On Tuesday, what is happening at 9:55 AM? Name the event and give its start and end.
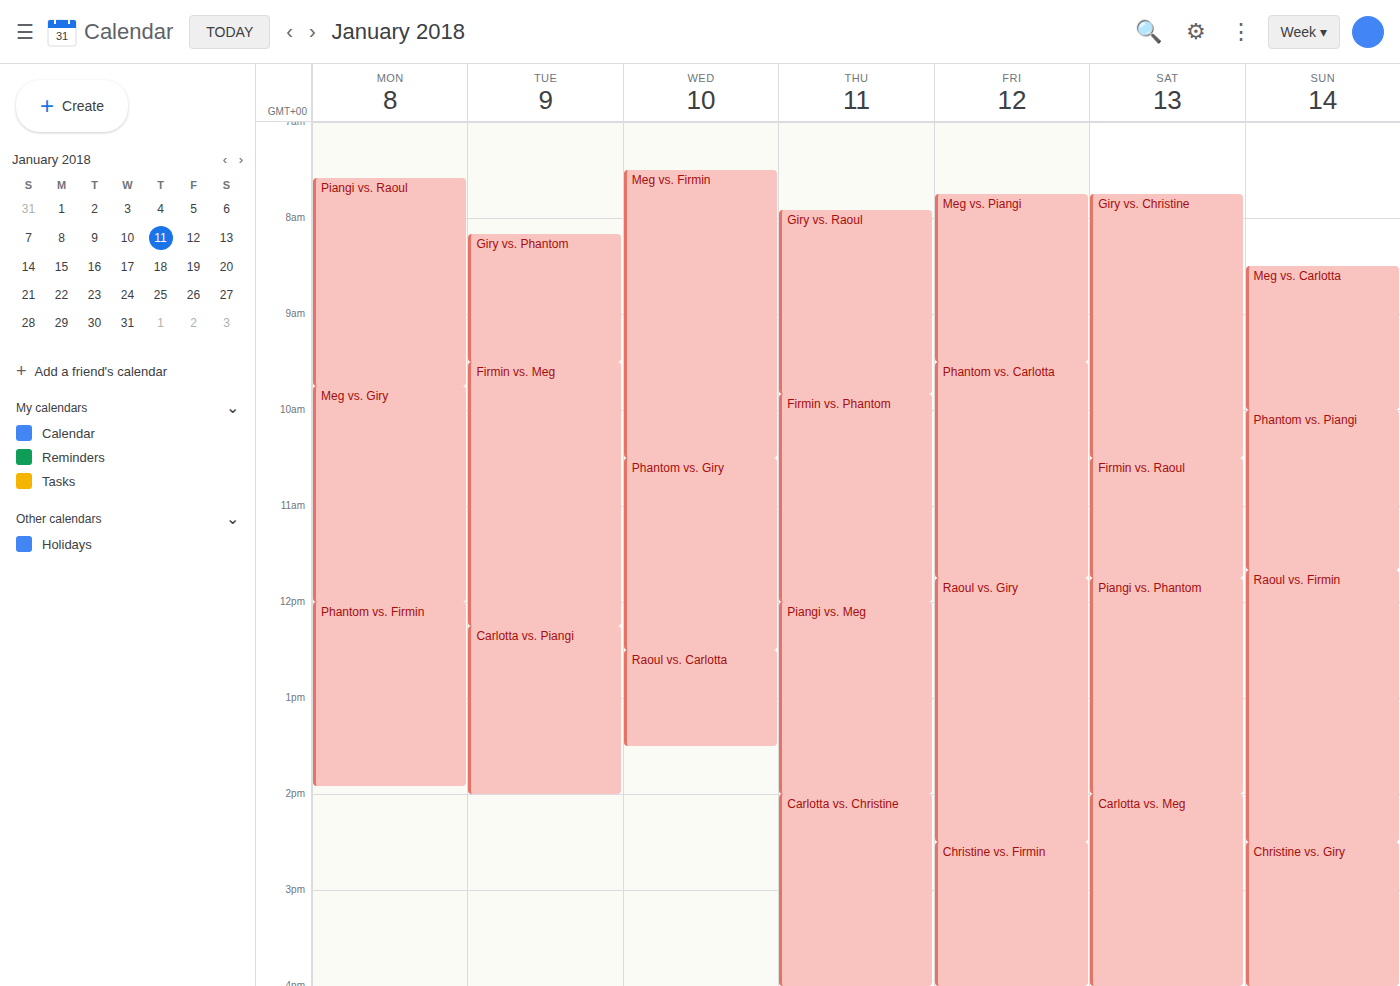
"Firmin vs. Meg", 9:30 AM to 12:15 PM